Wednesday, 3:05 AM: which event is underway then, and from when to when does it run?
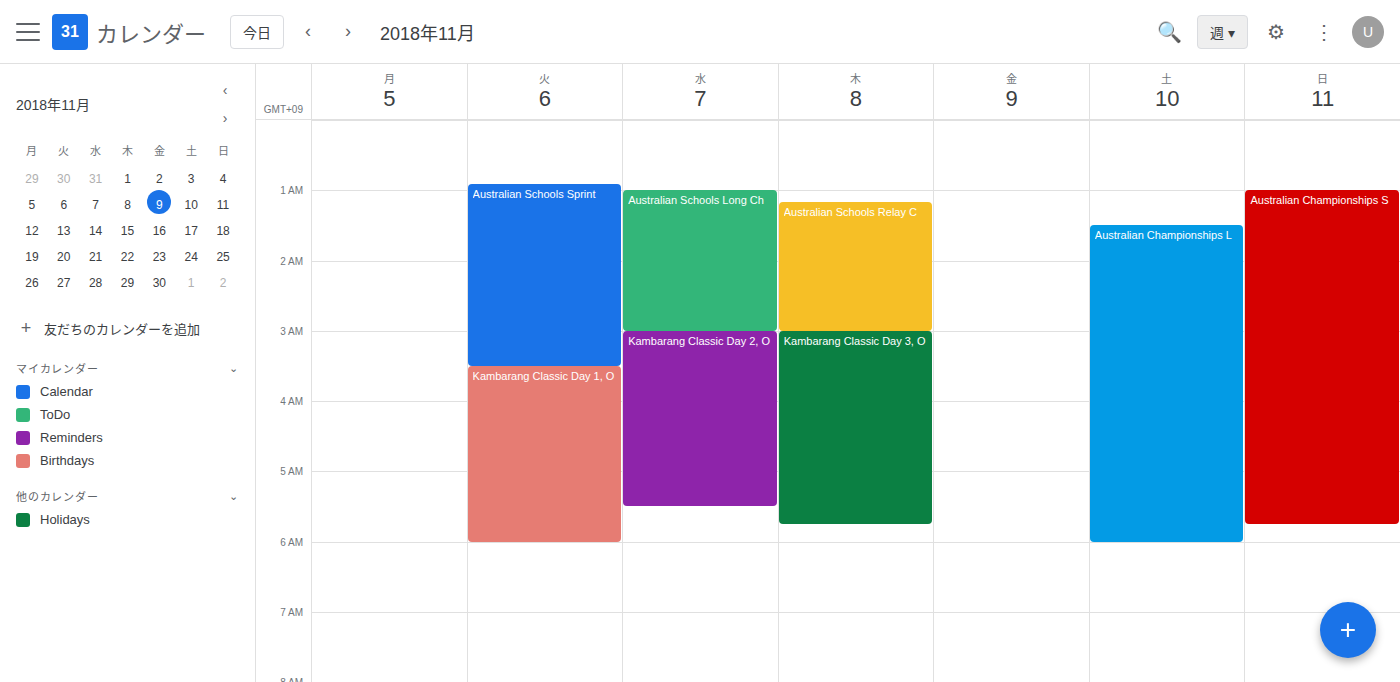
"Kambarang Classic Day 2, O", 3:00 AM to 5:30 AM